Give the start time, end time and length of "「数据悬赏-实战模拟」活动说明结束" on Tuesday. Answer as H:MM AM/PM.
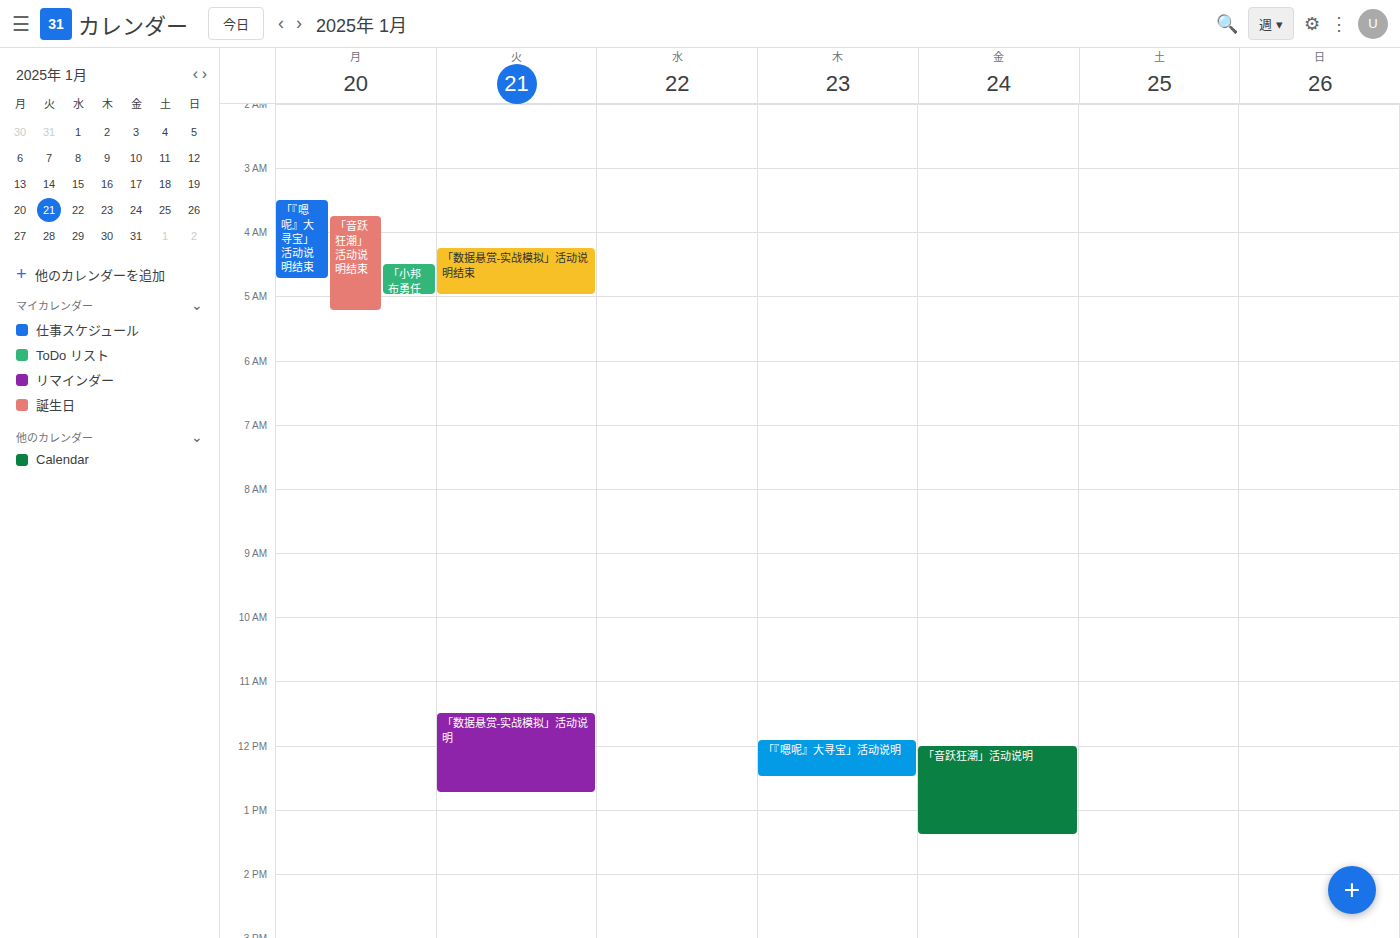
4:15 AM to 5:00 AM, 45 minutes